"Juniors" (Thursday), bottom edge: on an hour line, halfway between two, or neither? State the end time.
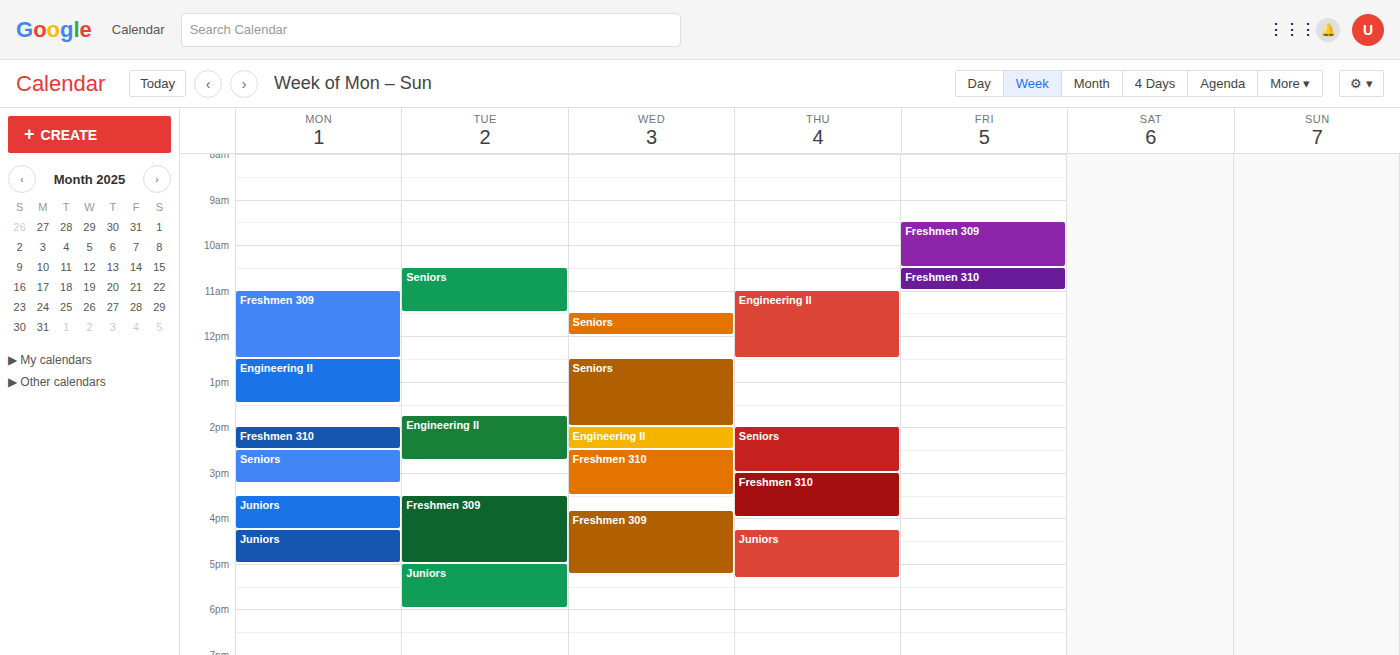
5:20 PM -- neither: 20 minutes below the 5 PM line and 40 minutes above the 6 PM line.